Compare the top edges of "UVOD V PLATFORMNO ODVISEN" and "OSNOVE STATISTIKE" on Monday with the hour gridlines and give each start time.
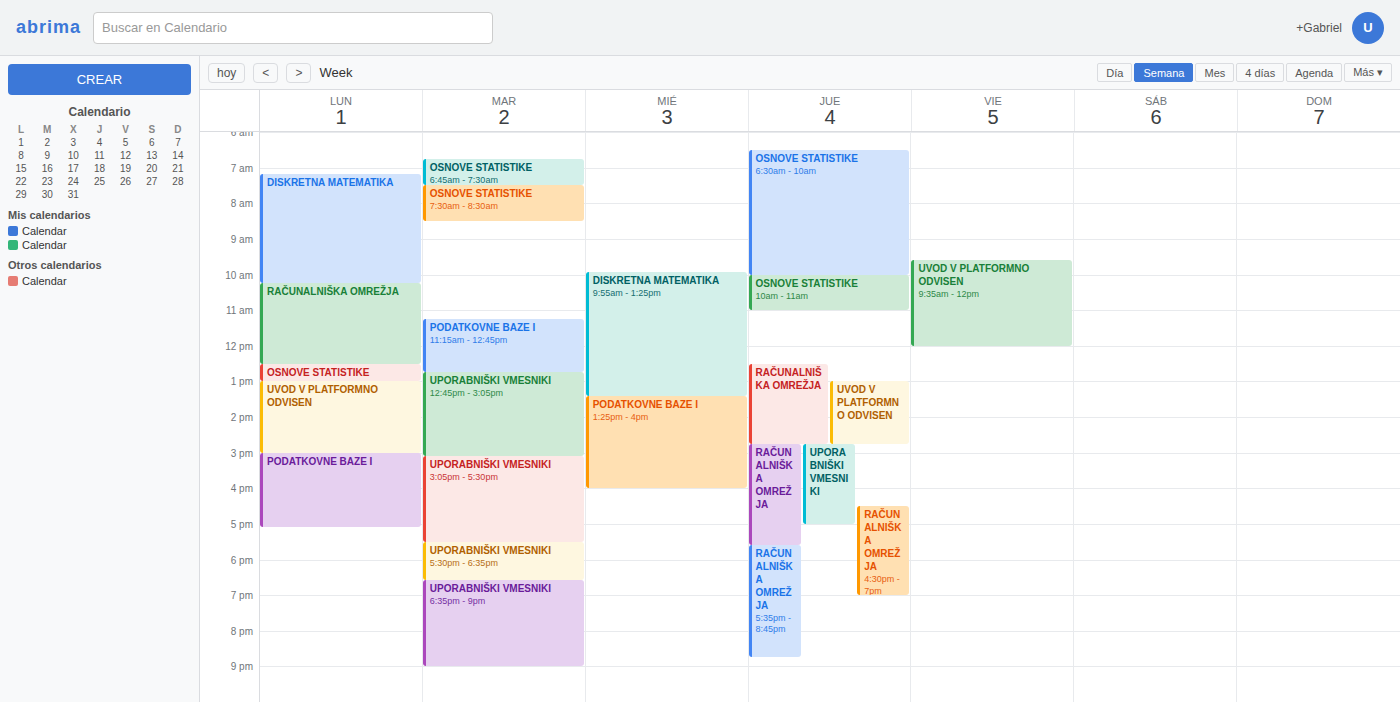
"UVOD V PLATFORMNO ODVISEN": 13:00, exactly on the 13:00 line. "OSNOVE STATISTIKE": 12:30, halfway between the 12:00 and 13:00 lines.